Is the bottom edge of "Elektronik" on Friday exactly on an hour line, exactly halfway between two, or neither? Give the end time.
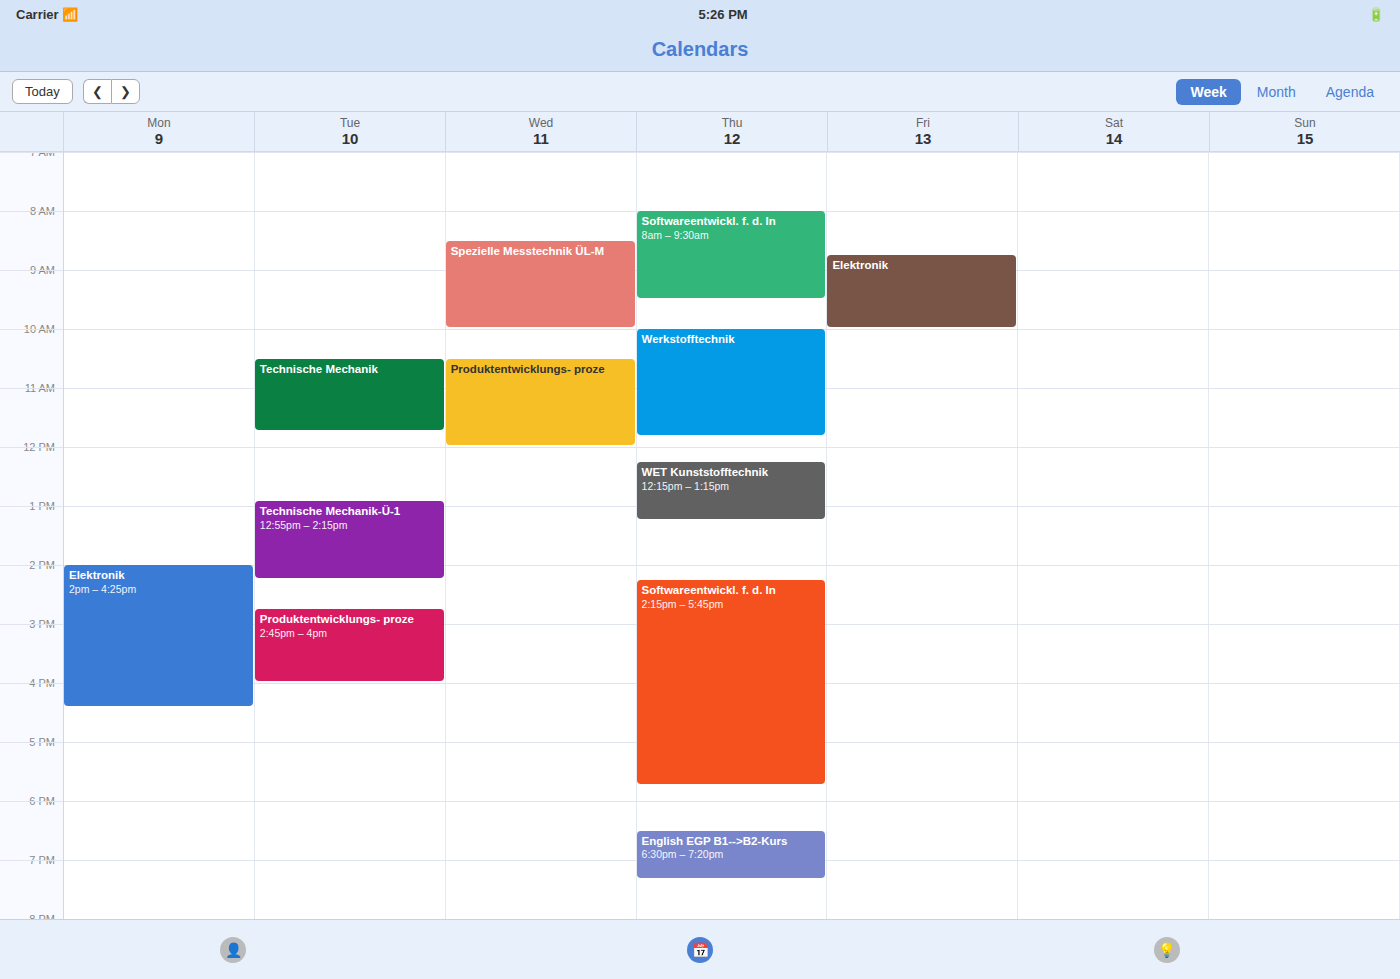
10:00 -- exactly on the 10:00 line.